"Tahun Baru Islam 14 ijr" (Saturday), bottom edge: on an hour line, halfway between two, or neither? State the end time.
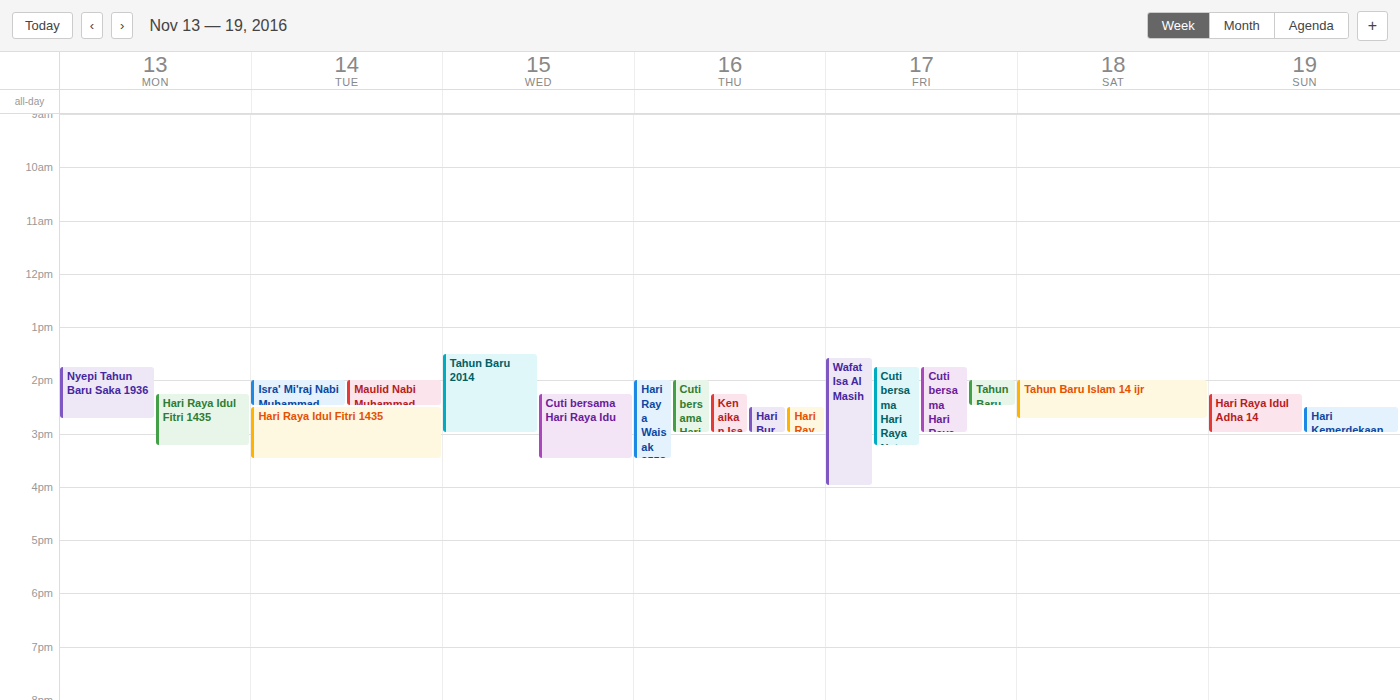
2:45 PM -- neither: three quarters of the way from the 2 PM line to the 3 PM line.